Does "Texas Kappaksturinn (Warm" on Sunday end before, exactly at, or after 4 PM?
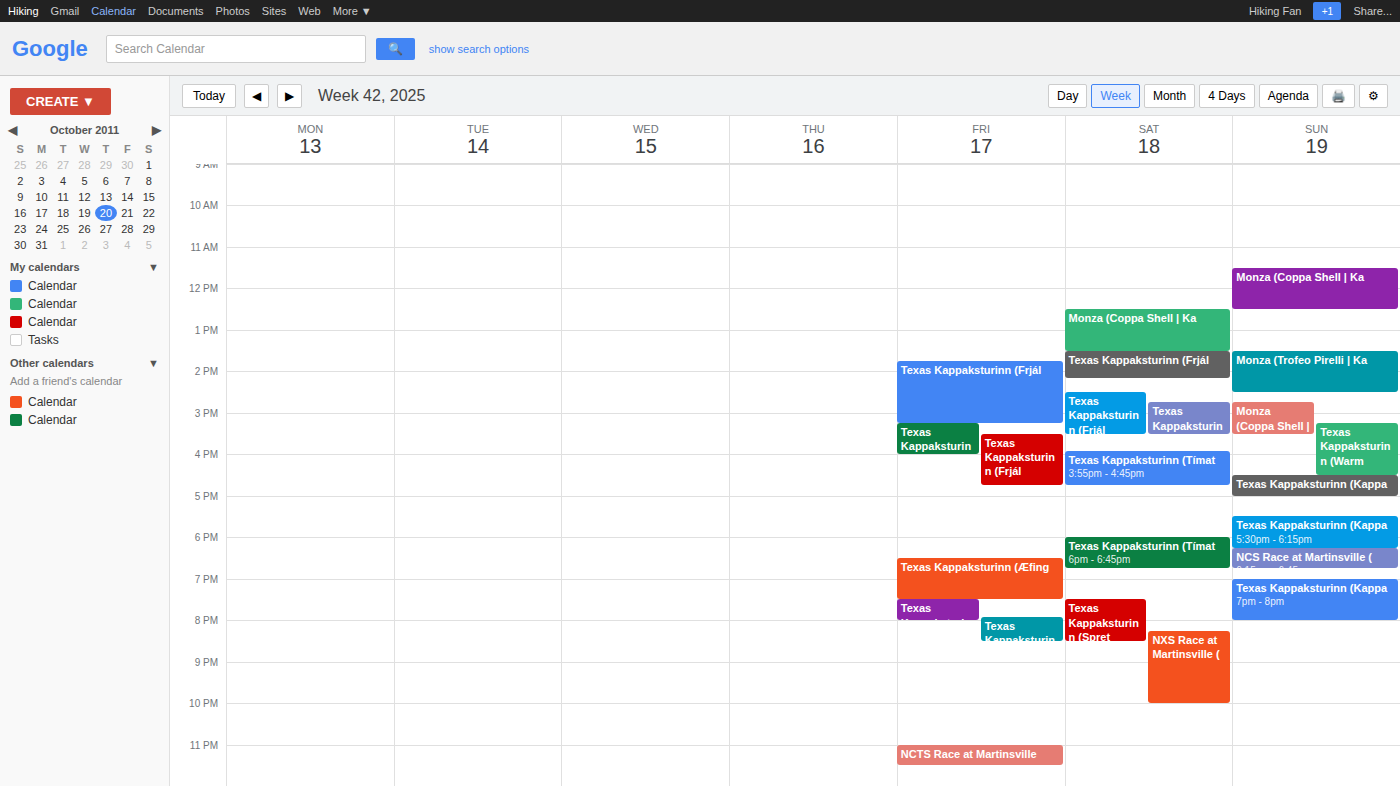
4:30 PM -- after 4 PM, 30 minutes below the 4 PM line.